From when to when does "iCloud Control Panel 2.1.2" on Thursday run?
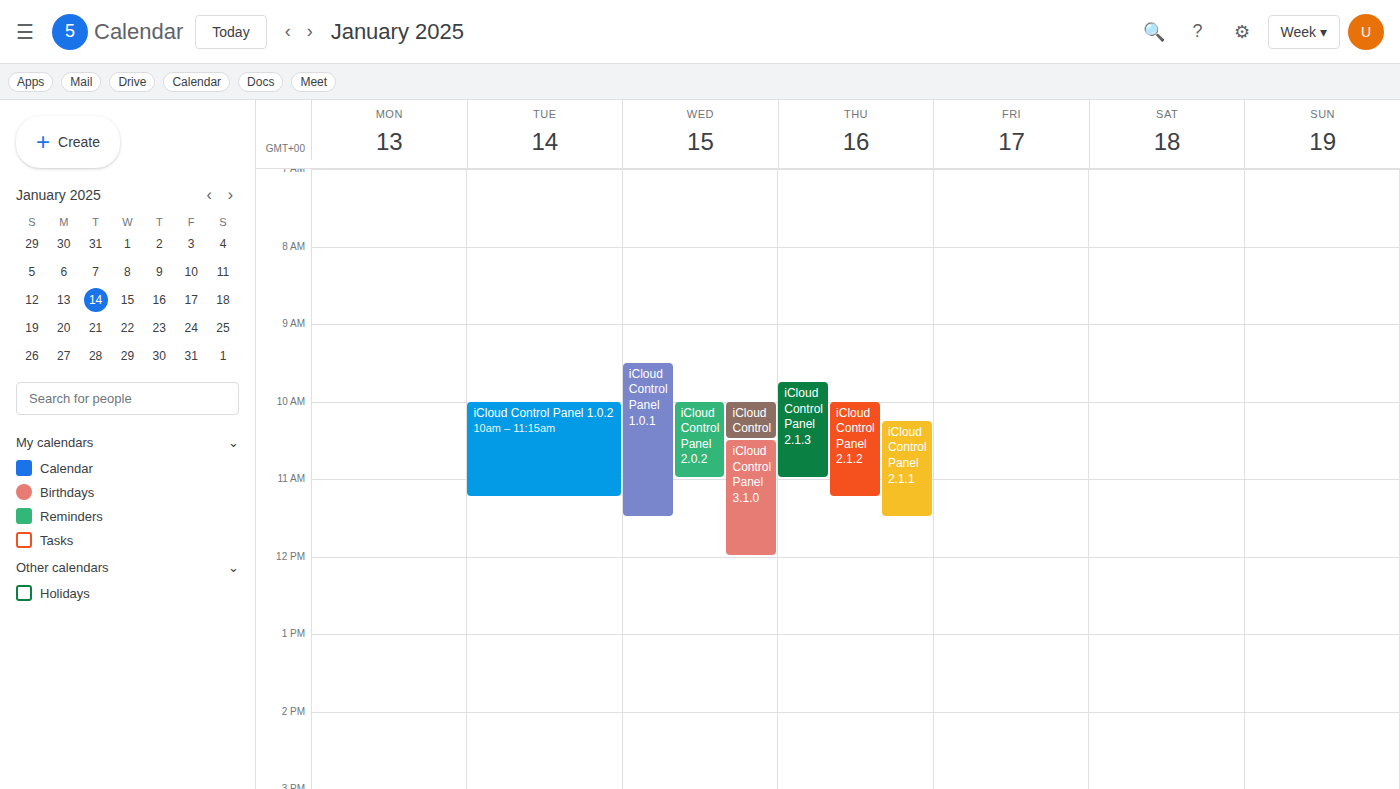
10:00 AM to 11:15 AM